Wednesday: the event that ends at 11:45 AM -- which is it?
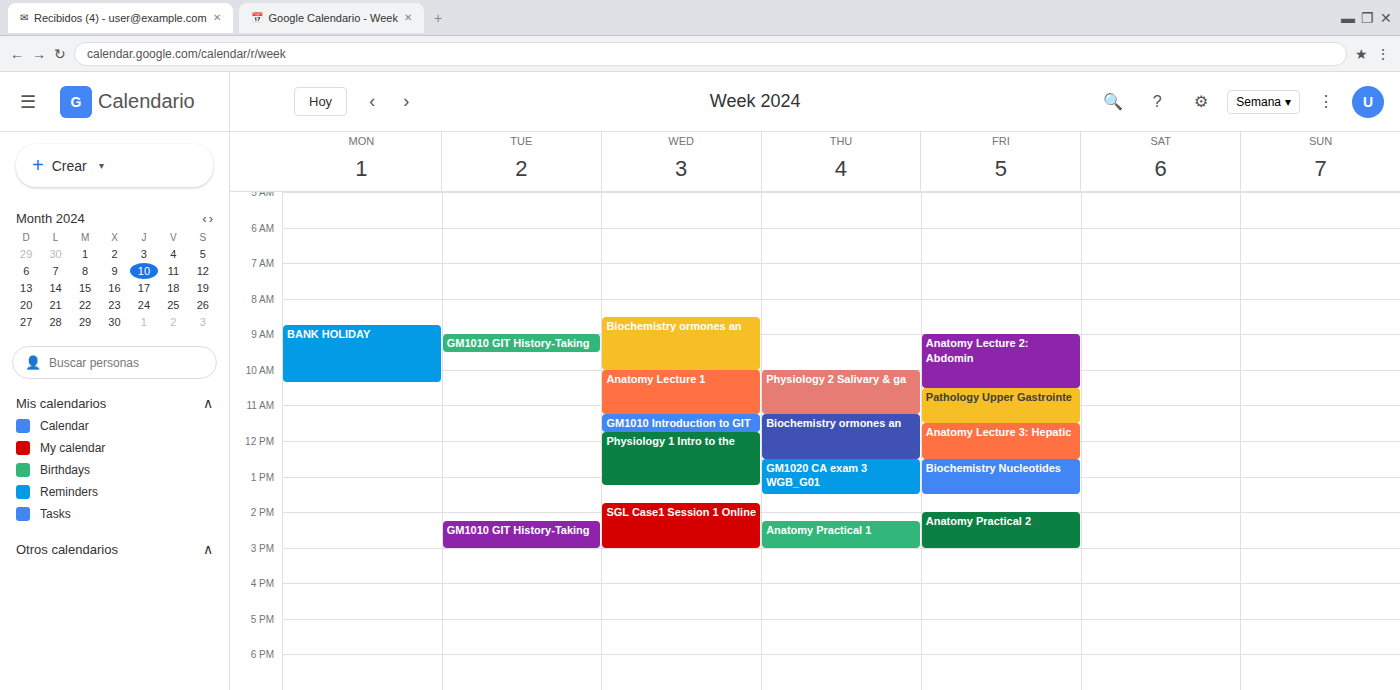
"GM1010 Introduction to GIT"